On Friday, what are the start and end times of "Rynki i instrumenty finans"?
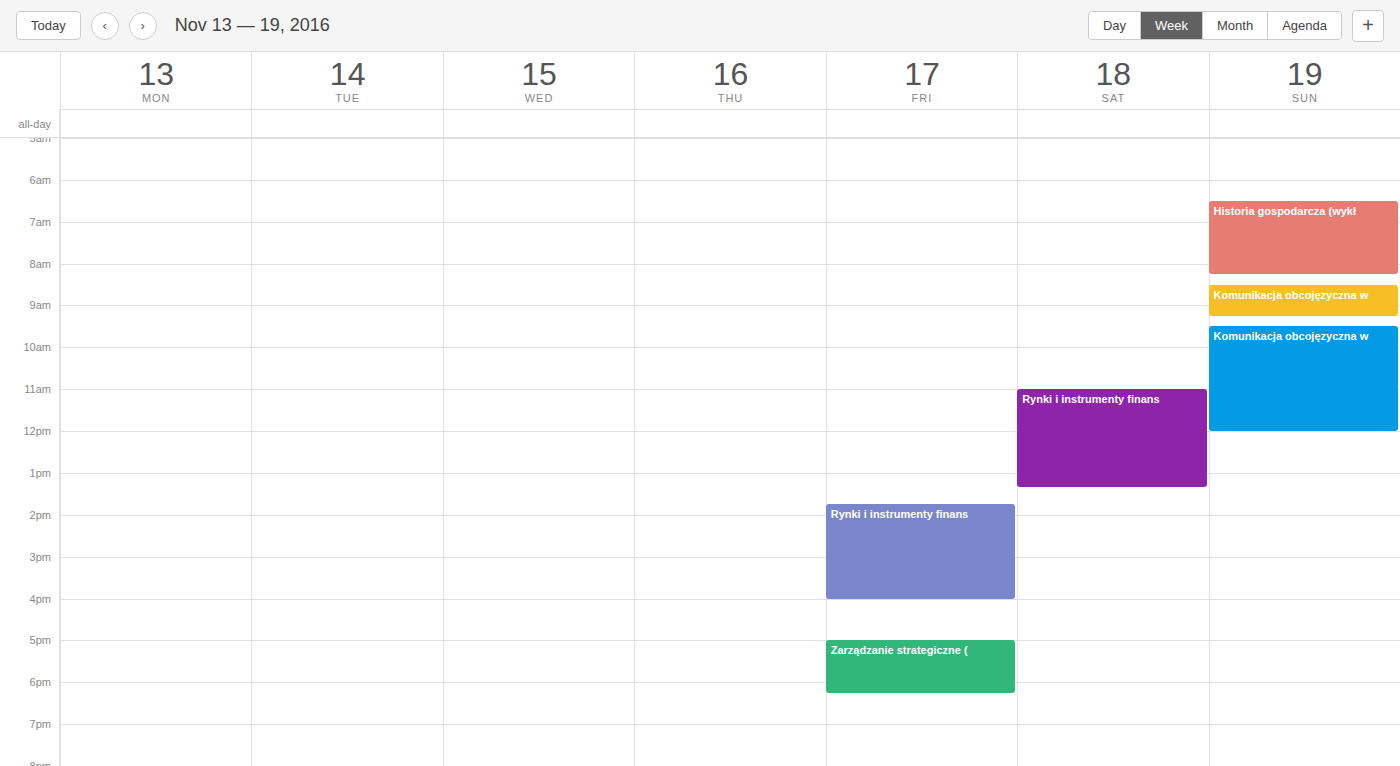
1:45 PM to 4:00 PM